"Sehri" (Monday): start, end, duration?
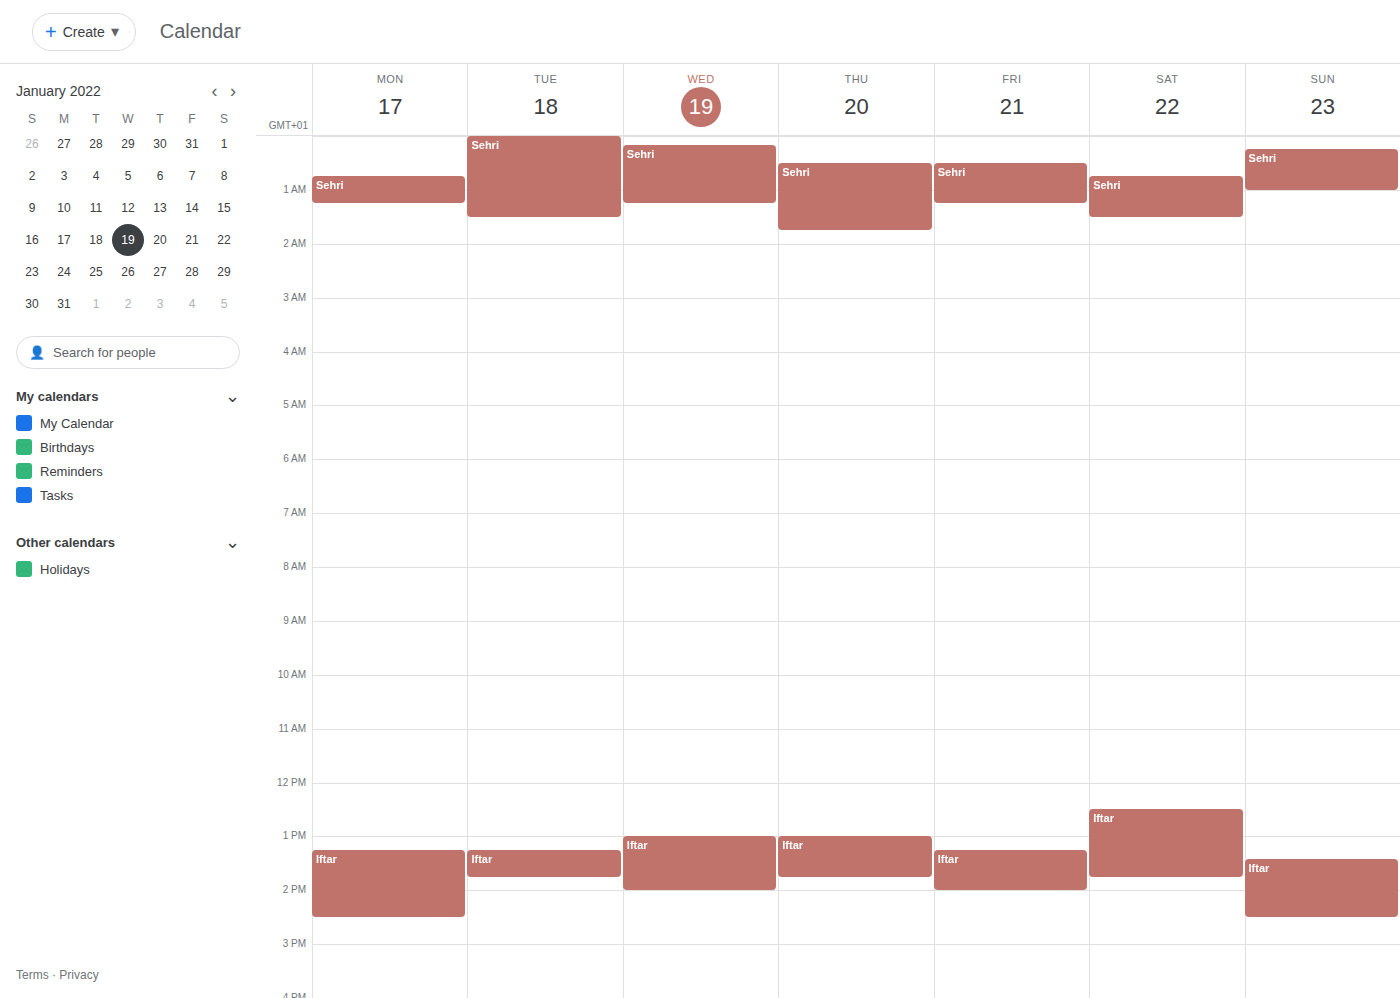
12:45 AM to 1:15 AM, 30 minutes